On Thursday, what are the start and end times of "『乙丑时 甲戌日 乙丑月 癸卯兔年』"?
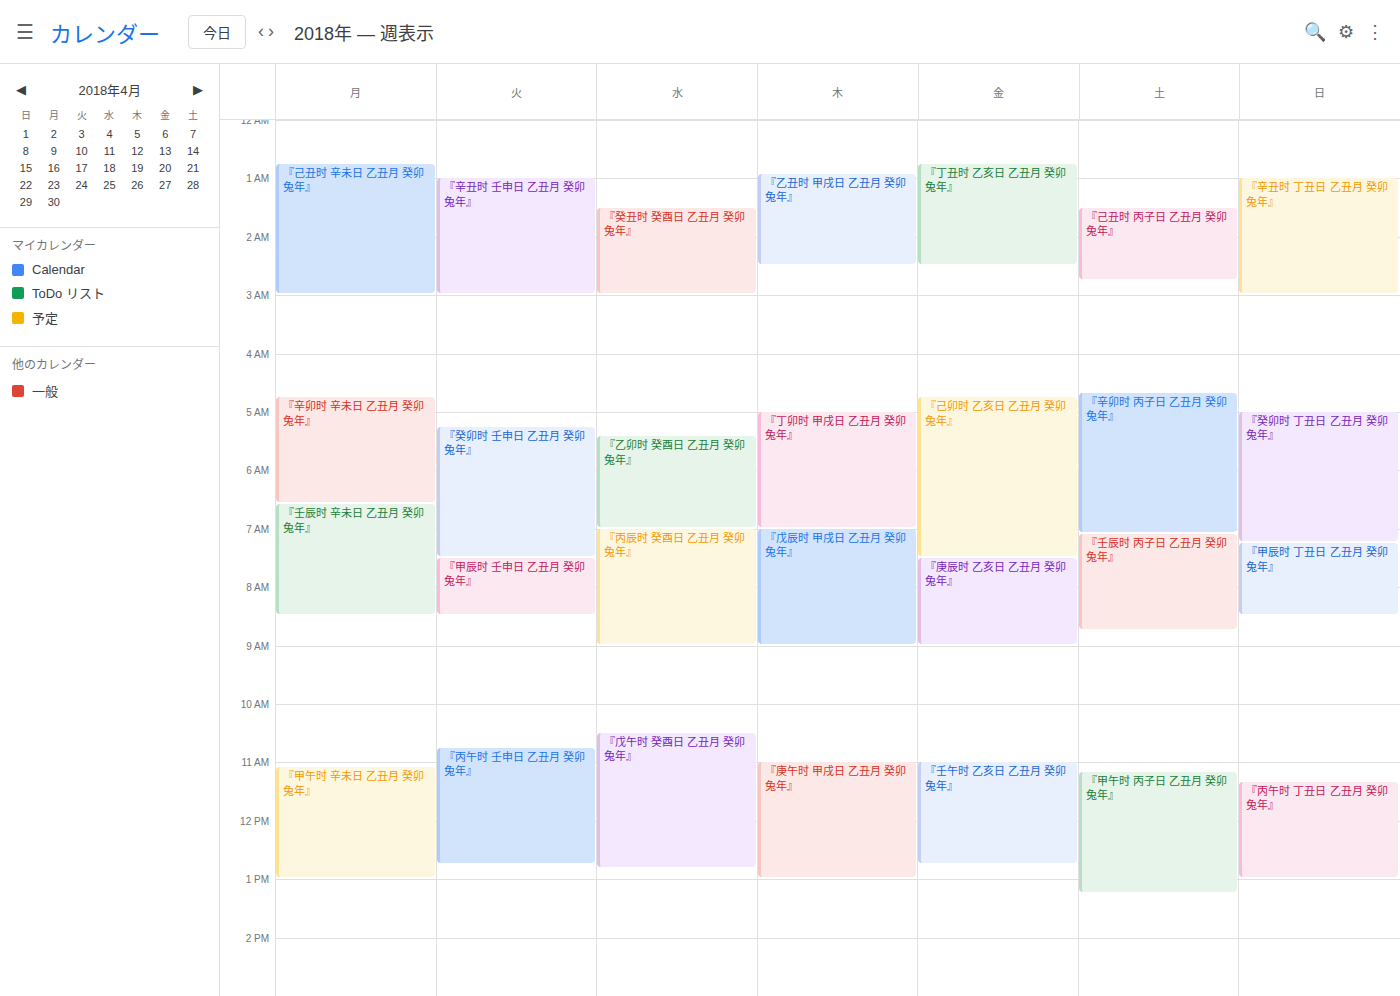
12:55 AM to 2:30 AM